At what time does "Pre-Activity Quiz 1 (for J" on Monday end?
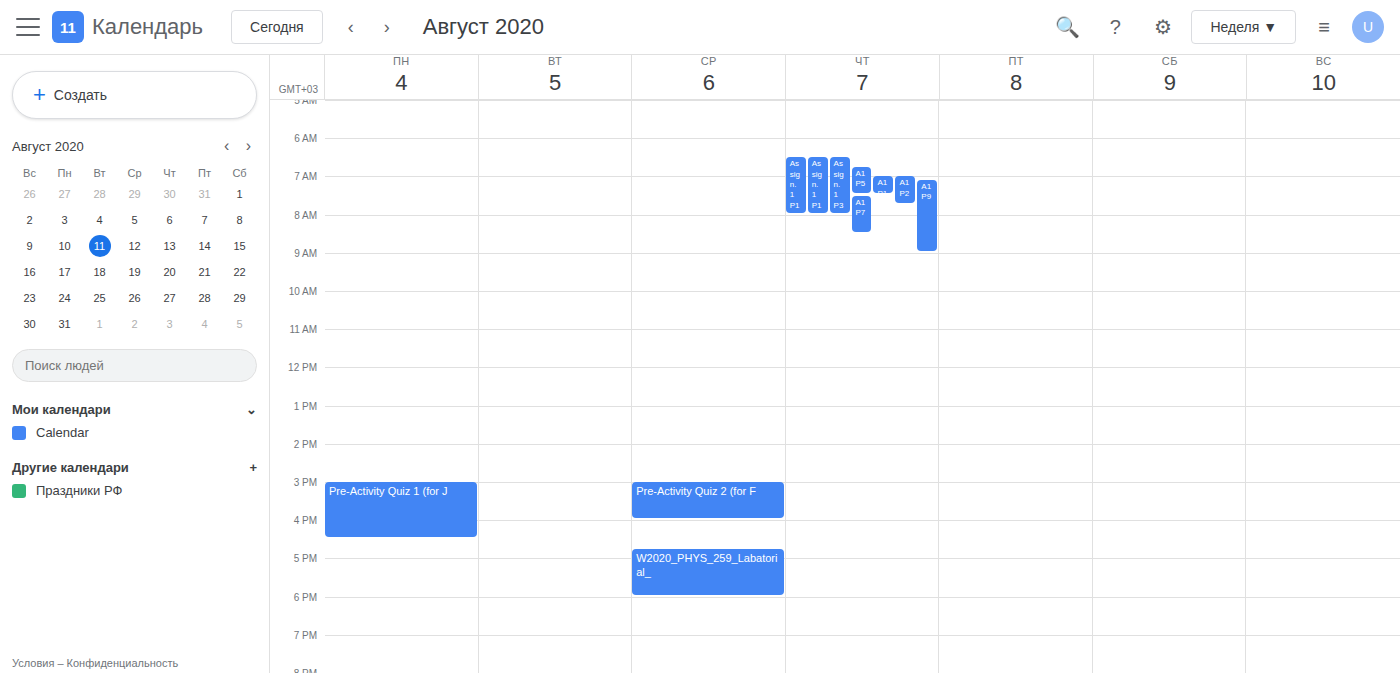
4:30 PM